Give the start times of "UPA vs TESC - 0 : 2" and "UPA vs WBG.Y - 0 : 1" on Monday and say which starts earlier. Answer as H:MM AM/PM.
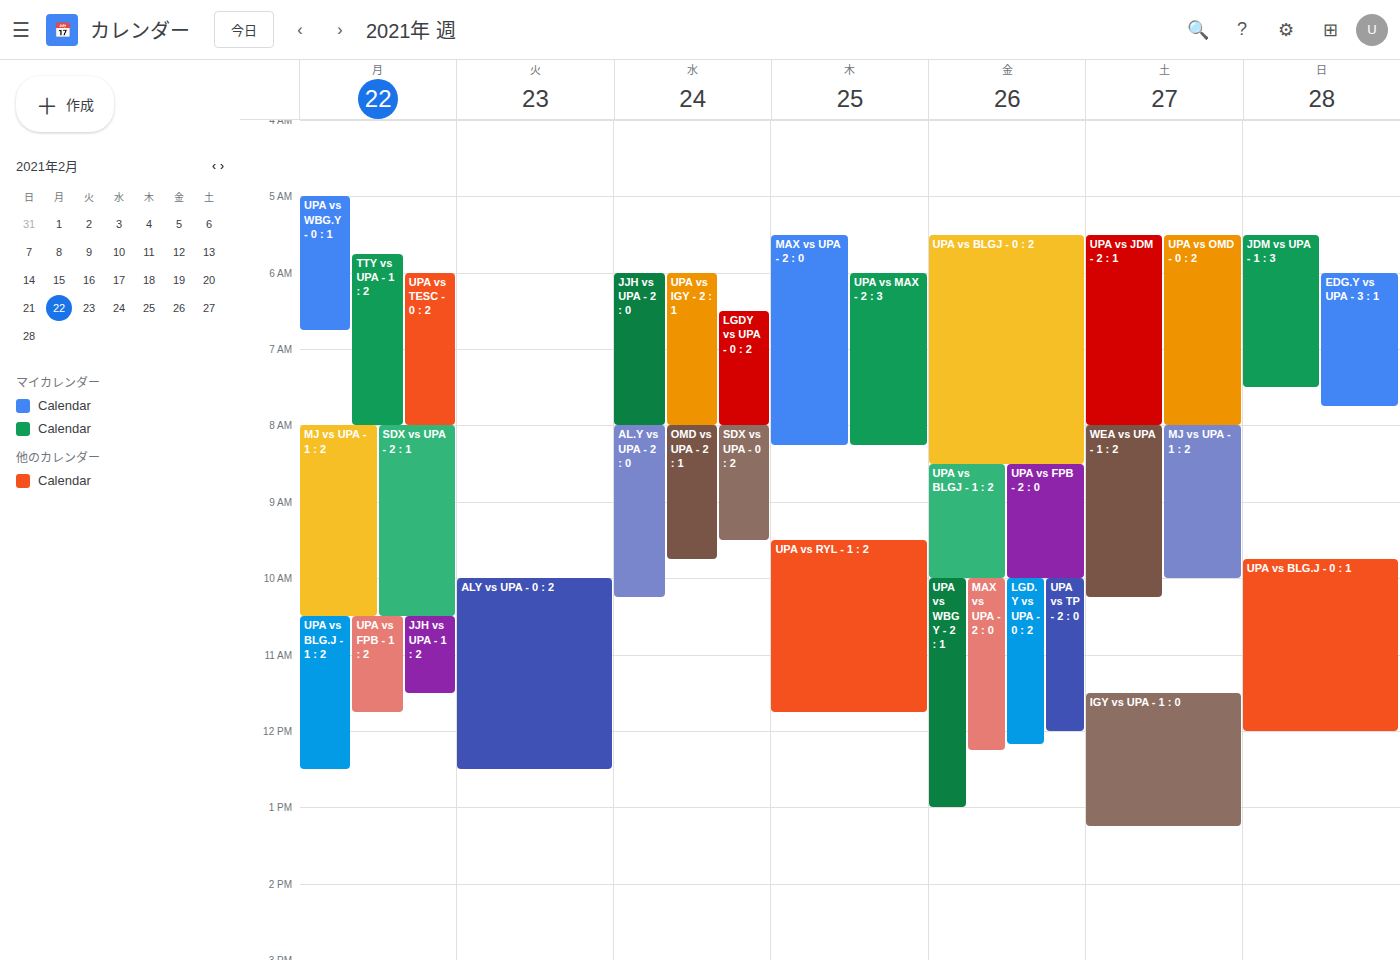
"UPA vs WBG.Y - 0 : 1" 5:00 AM; "UPA vs TESC - 0 : 2" 6:00 AM.